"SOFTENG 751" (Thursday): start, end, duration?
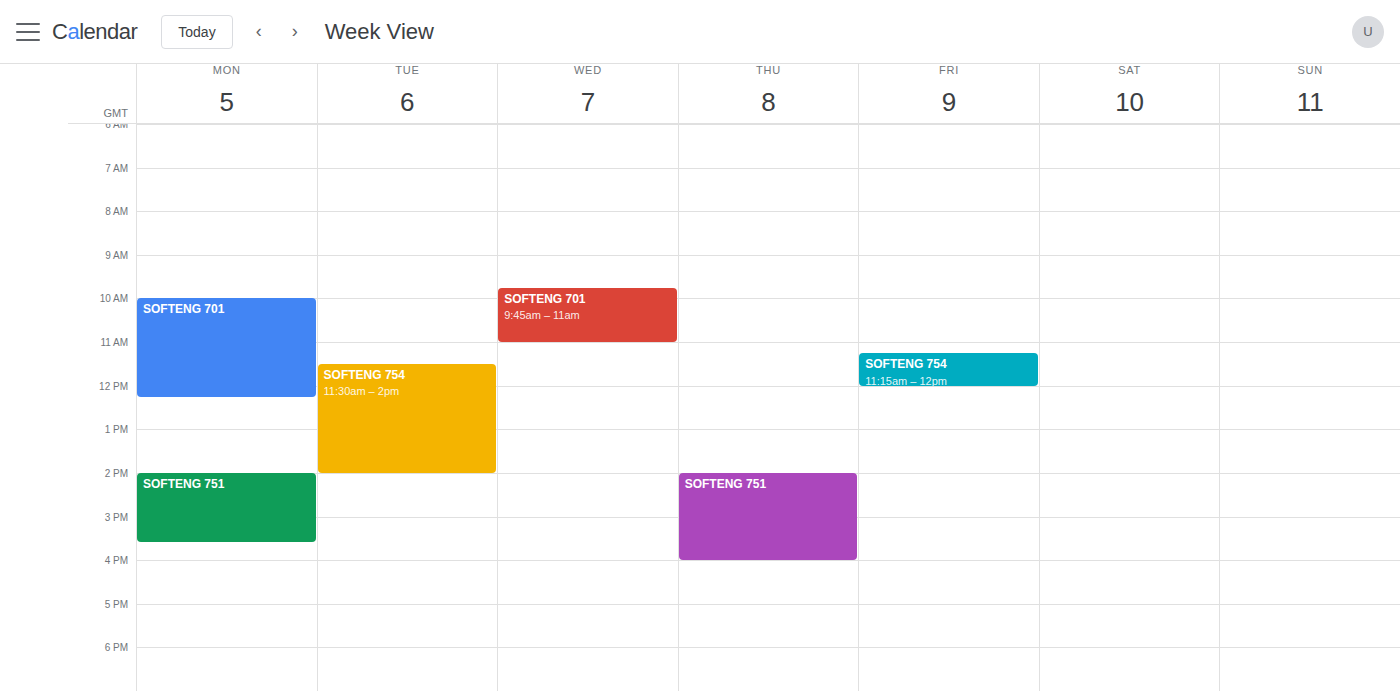
2:00 PM to 4:00 PM, 2 hours